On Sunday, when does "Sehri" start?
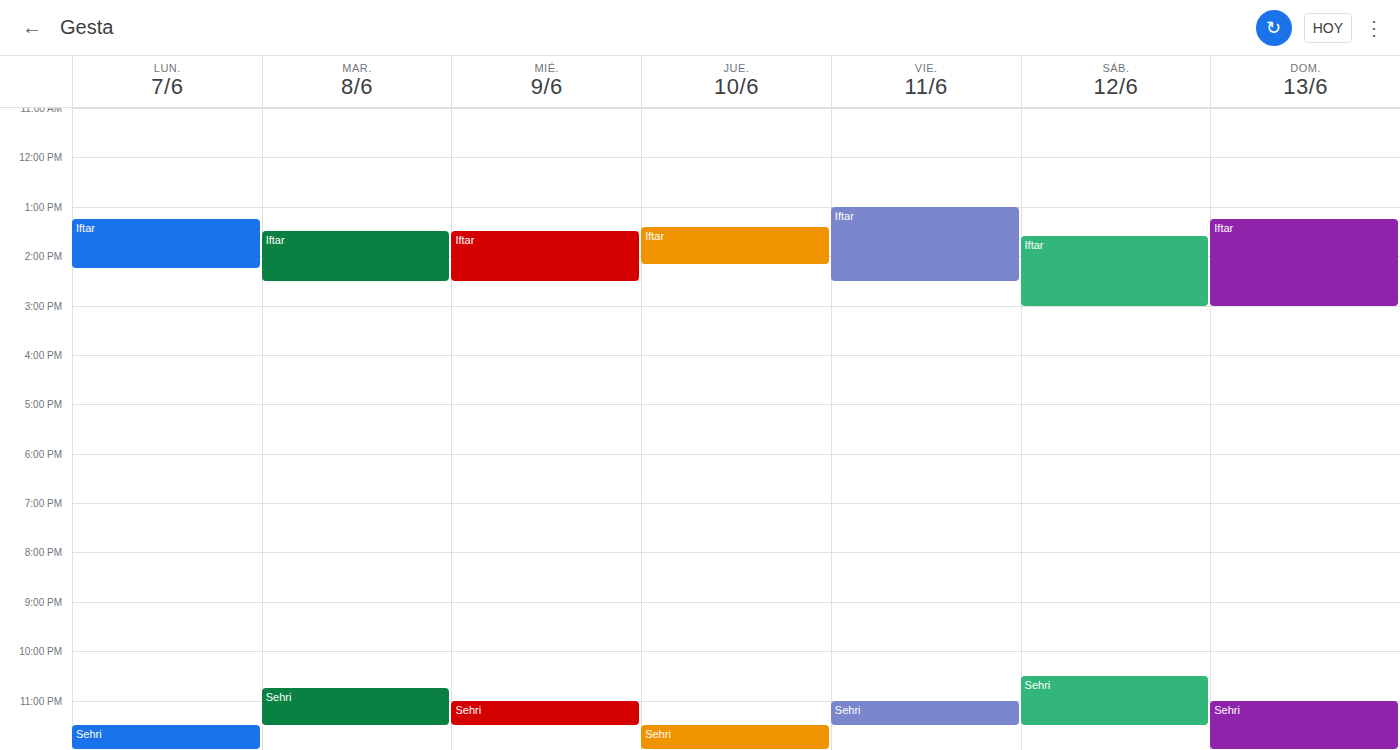
11:00 PM